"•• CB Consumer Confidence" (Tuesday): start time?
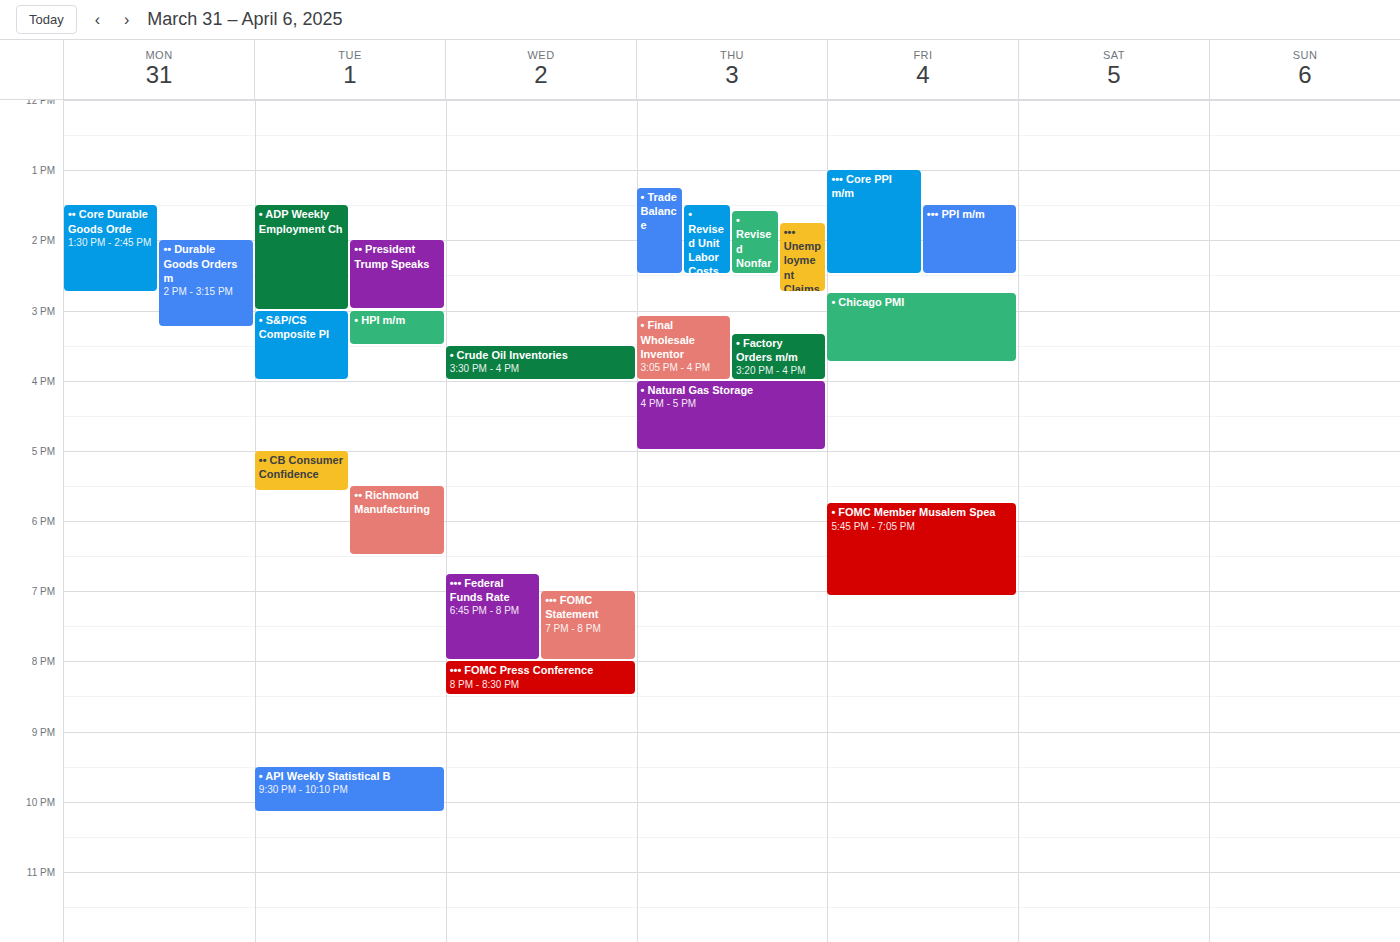
5:00 PM